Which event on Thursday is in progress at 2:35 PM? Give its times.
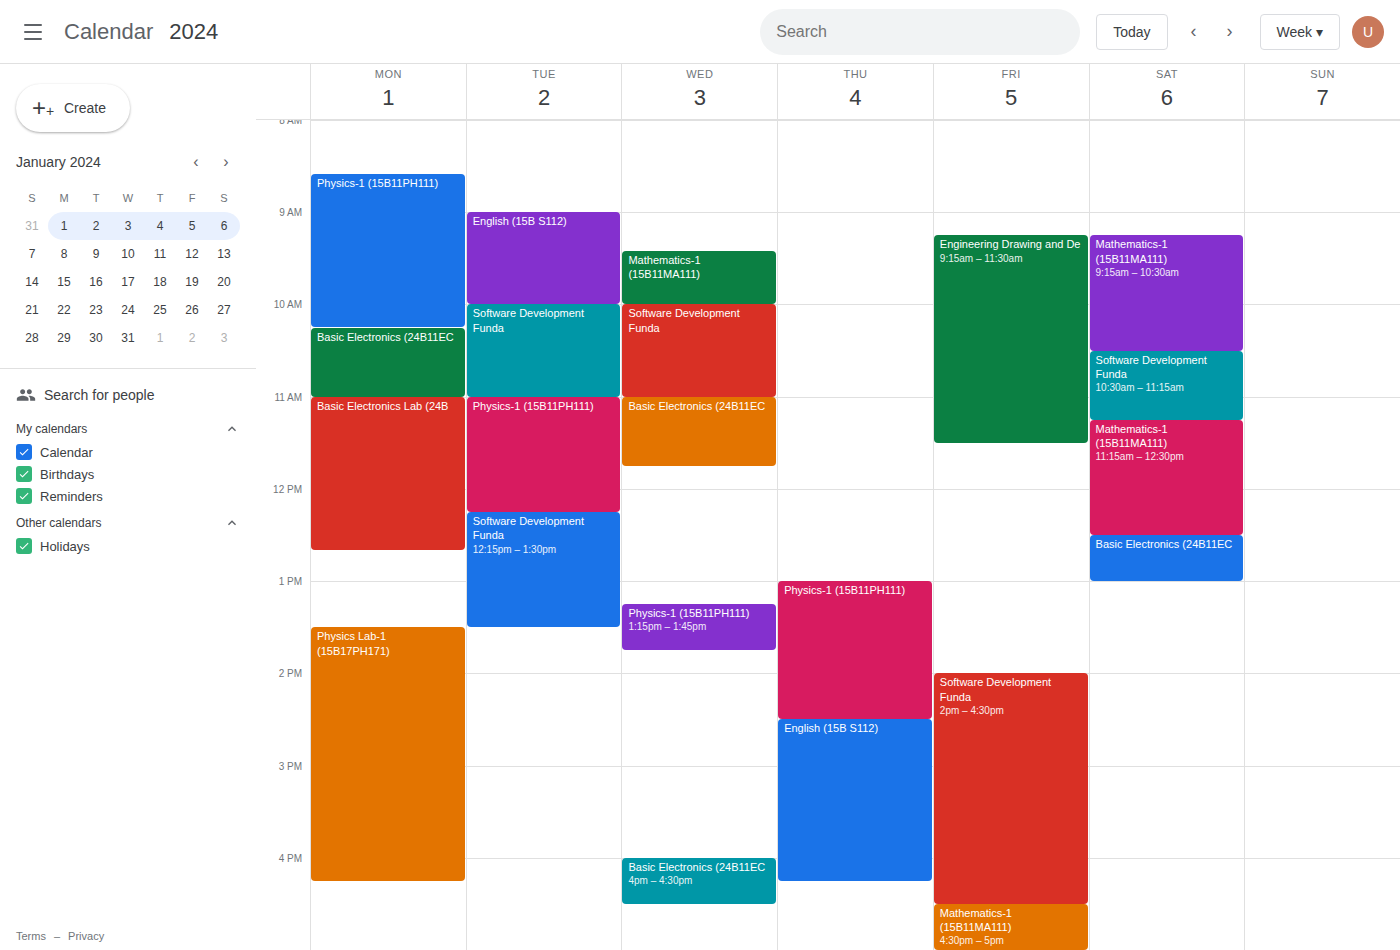
"English (15B S112)", 2:30 PM to 4:15 PM